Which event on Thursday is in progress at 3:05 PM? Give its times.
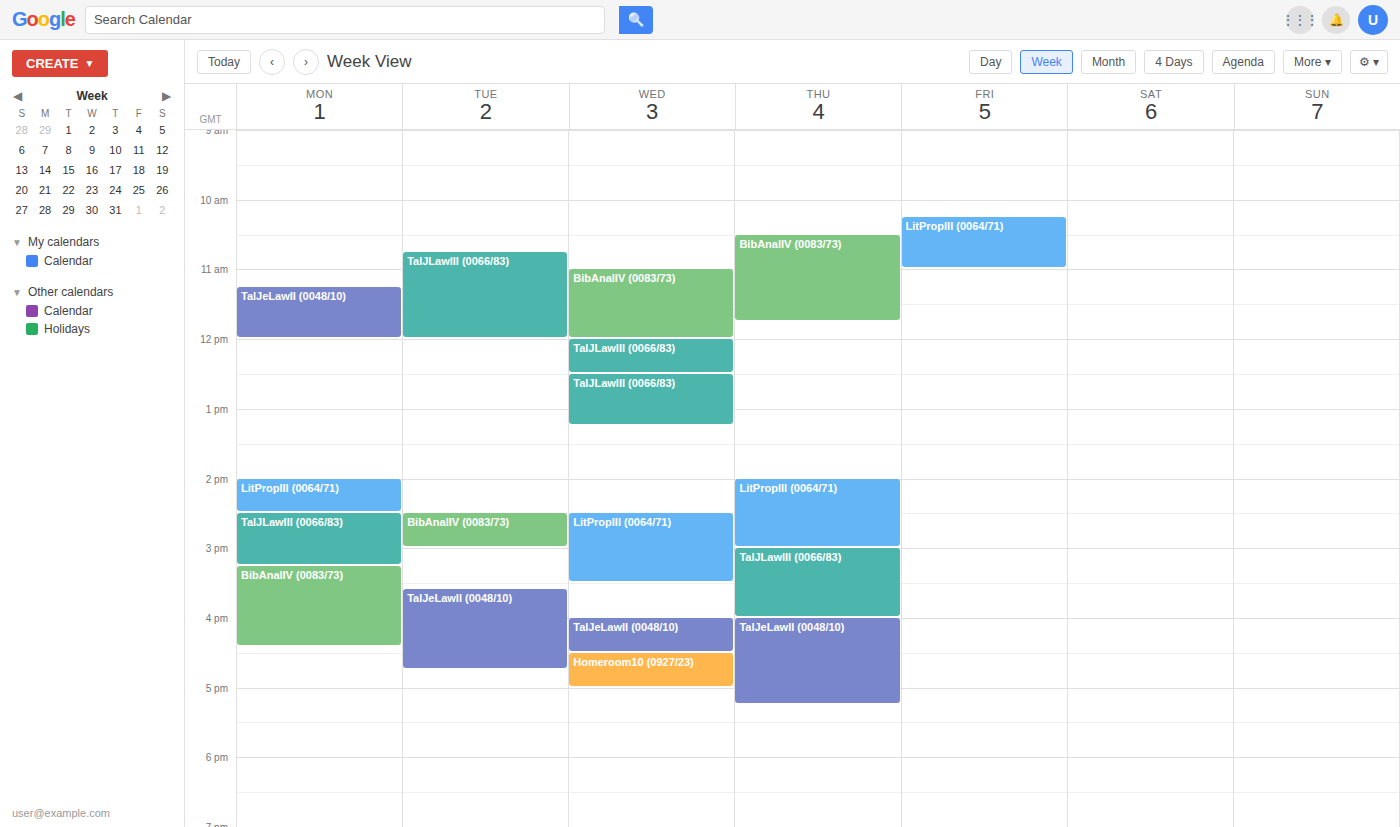
"TalJLawIII (0066/83)", 3:00 PM to 4:00 PM